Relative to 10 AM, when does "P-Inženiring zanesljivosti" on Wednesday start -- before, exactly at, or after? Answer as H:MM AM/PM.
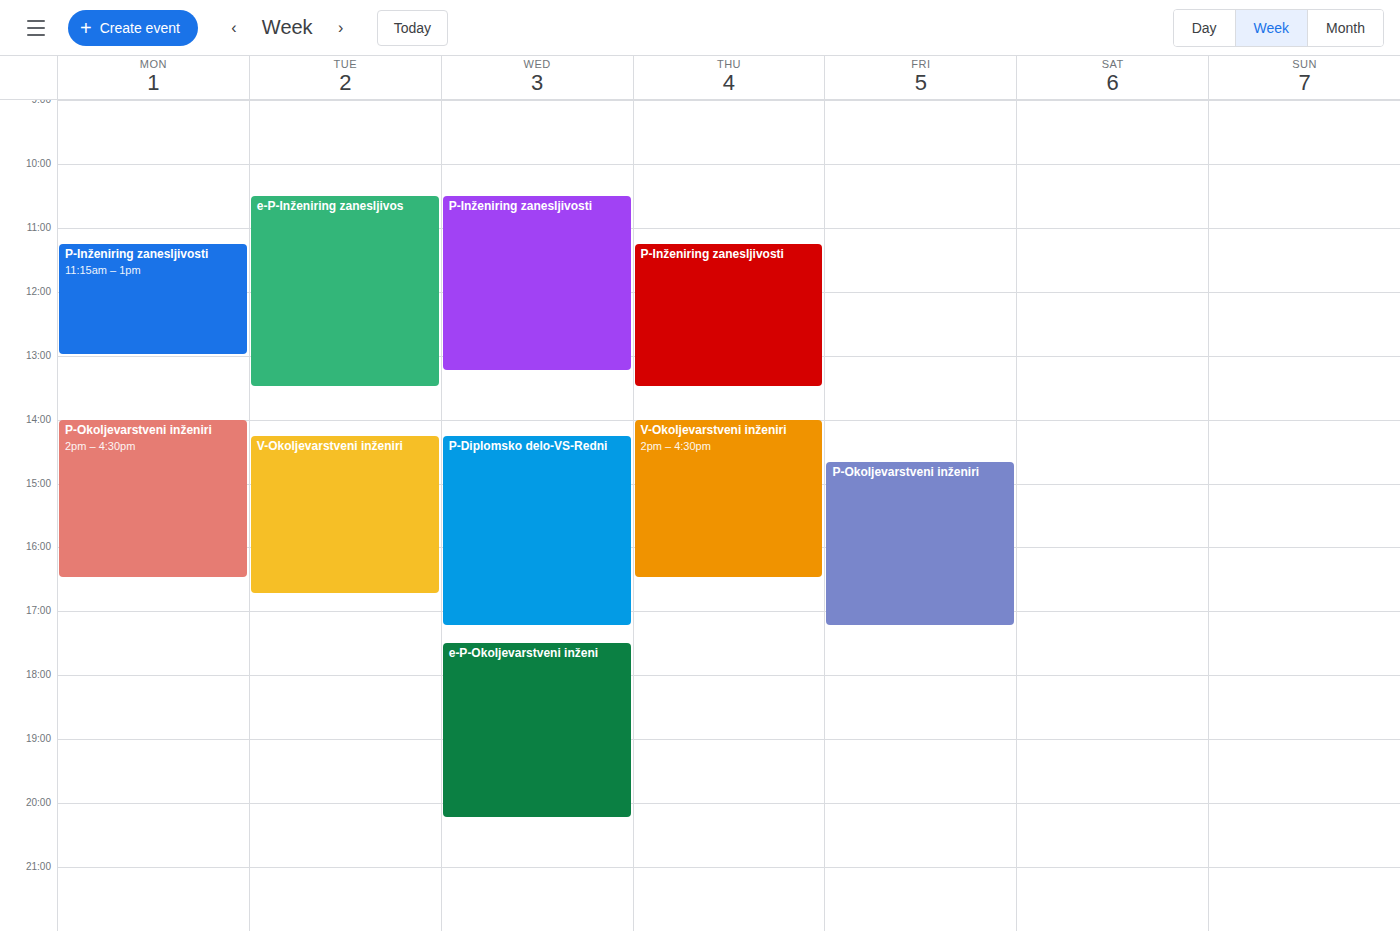
10:30 AM -- after 10 AM, 30 minutes below the 10 AM line.